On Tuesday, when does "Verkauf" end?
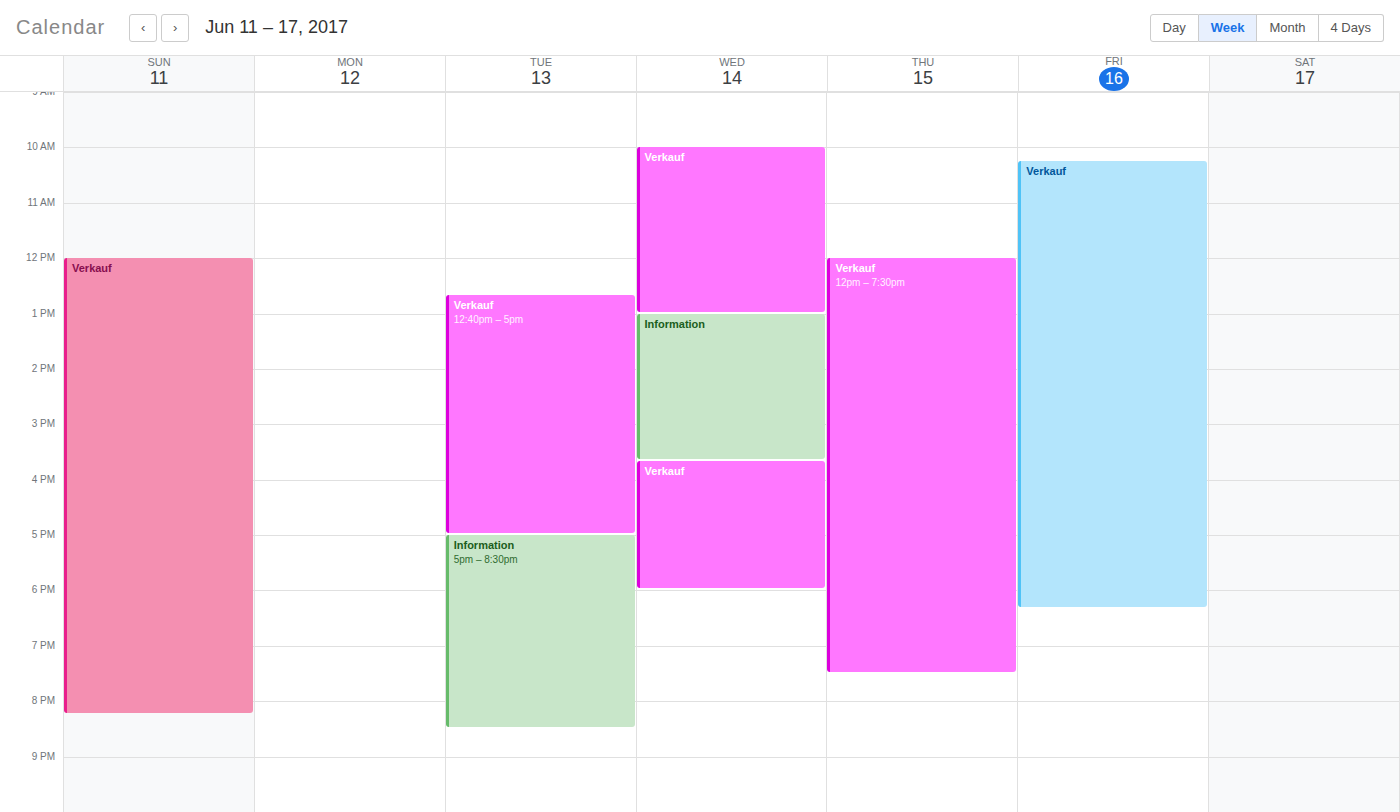
5:00 PM